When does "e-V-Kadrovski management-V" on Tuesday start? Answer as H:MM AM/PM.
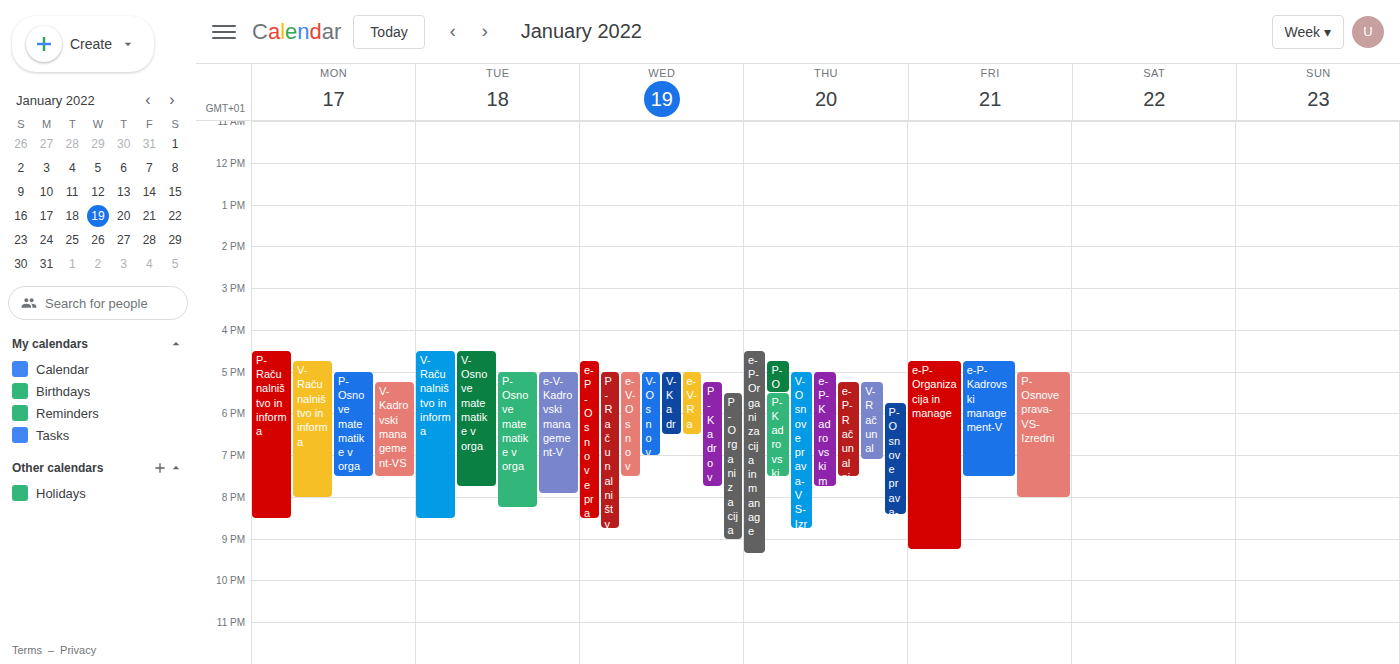
5:00 PM